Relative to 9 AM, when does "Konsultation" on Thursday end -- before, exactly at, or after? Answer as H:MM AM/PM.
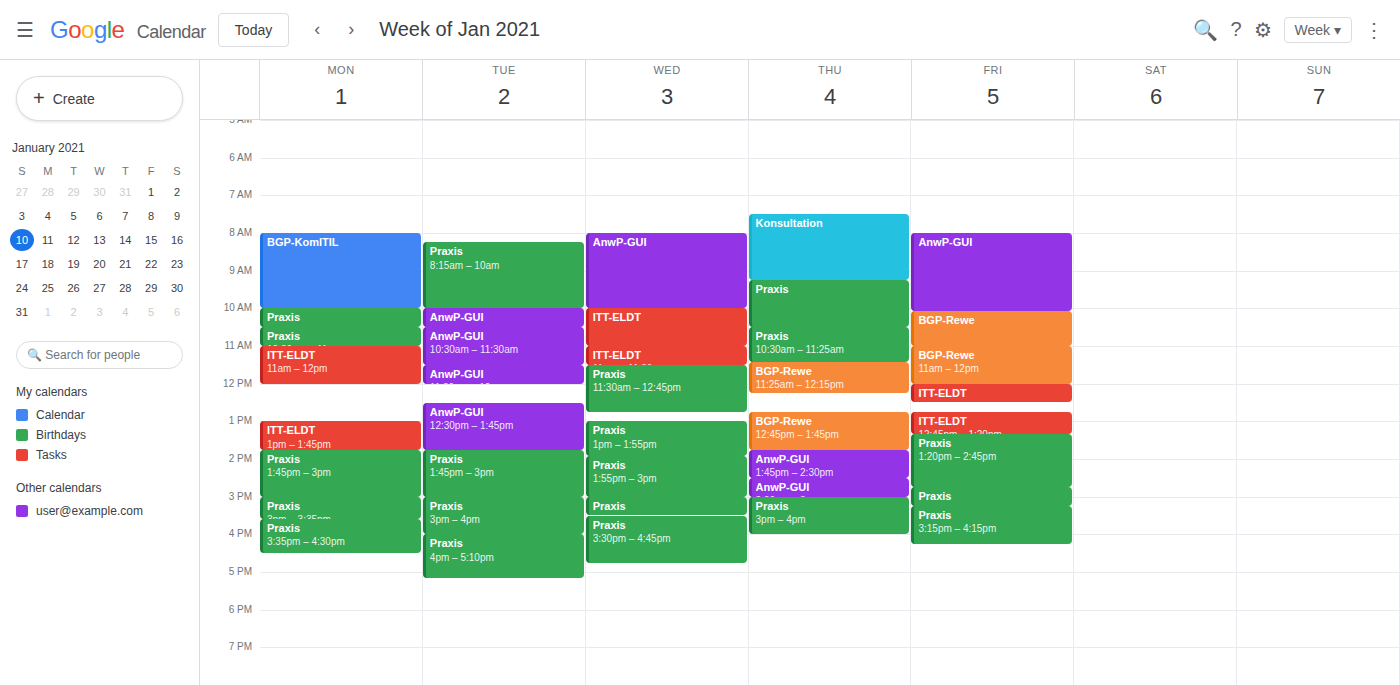
9:15 AM -- after 9 AM, 15 minutes below the 9 AM line.